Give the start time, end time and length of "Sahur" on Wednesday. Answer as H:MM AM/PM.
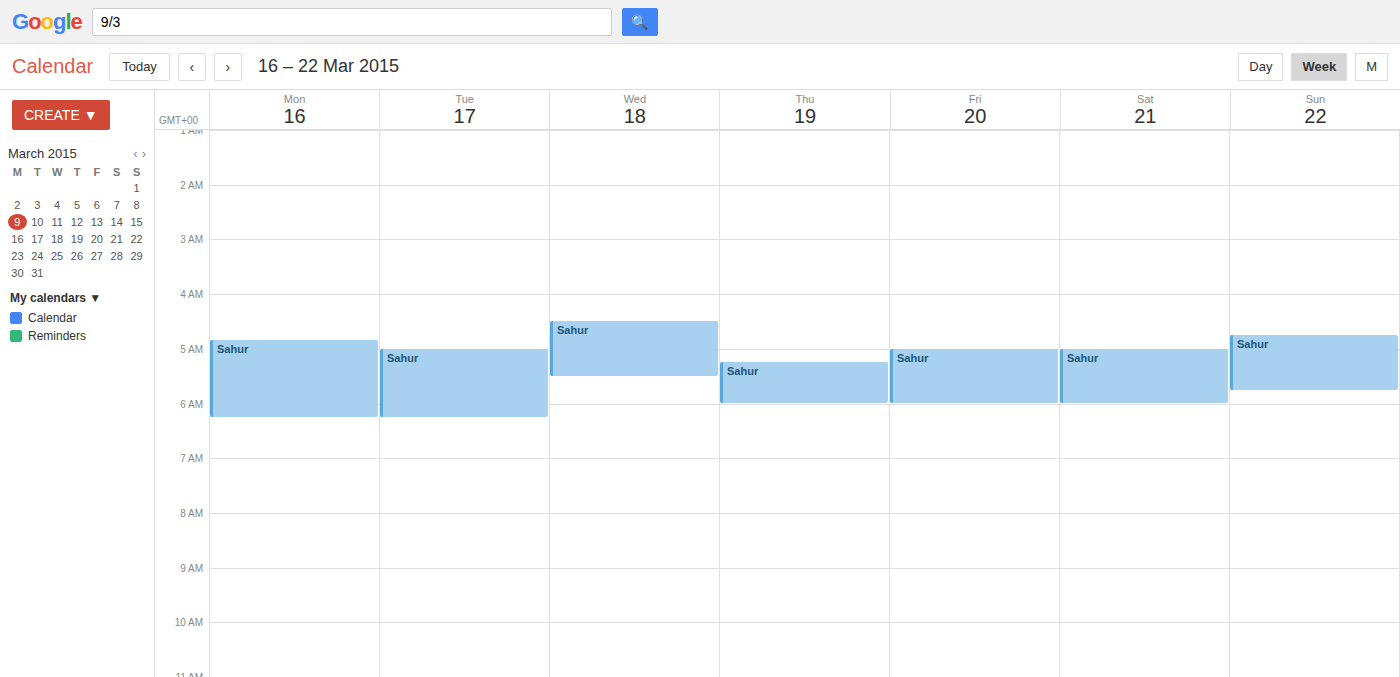
4:30 AM to 5:30 AM, 1 hour